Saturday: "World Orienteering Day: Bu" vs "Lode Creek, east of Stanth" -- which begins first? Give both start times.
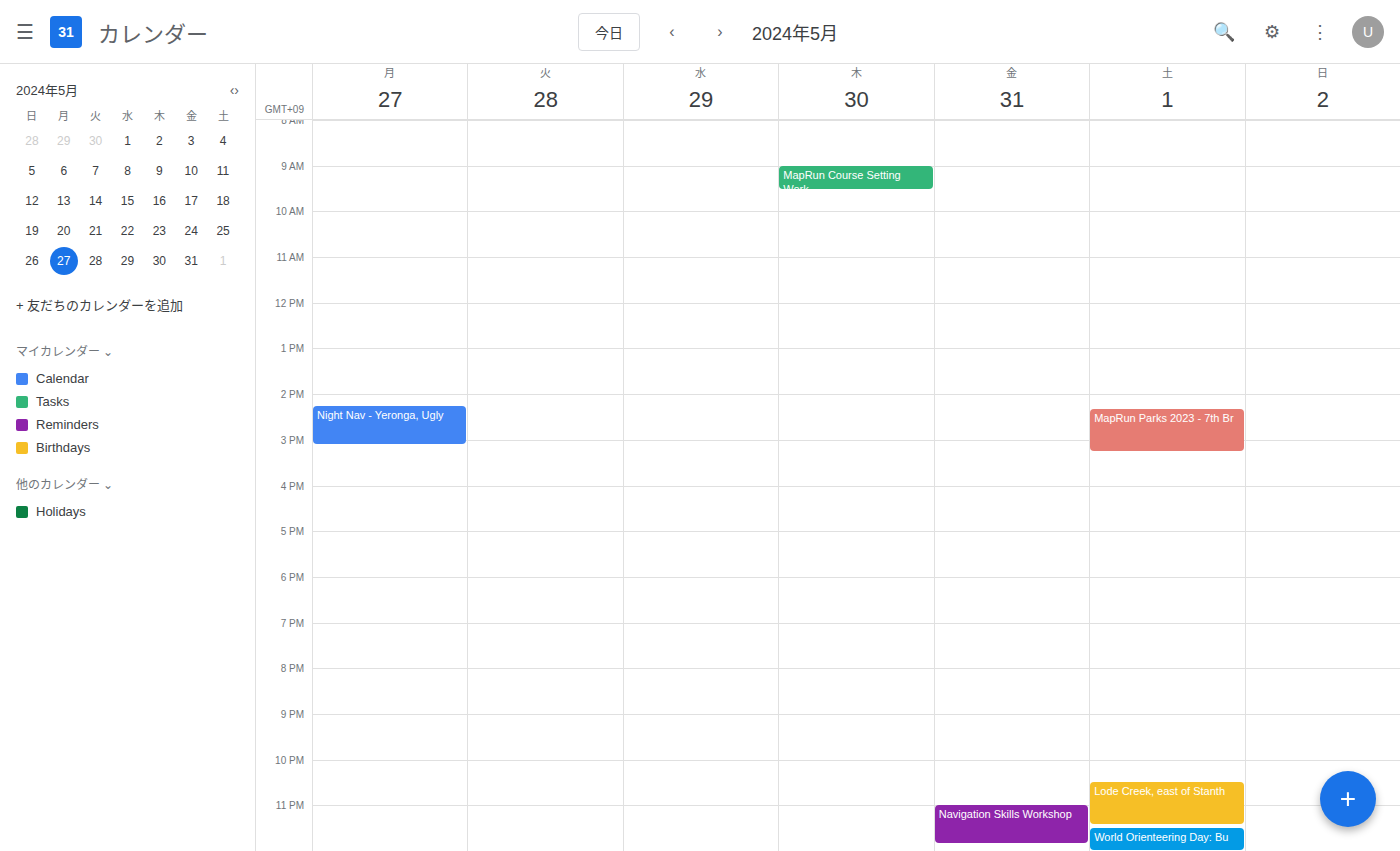
"Lode Creek, east of Stanth" 22:30; "World Orienteering Day: Bu" 23:30.